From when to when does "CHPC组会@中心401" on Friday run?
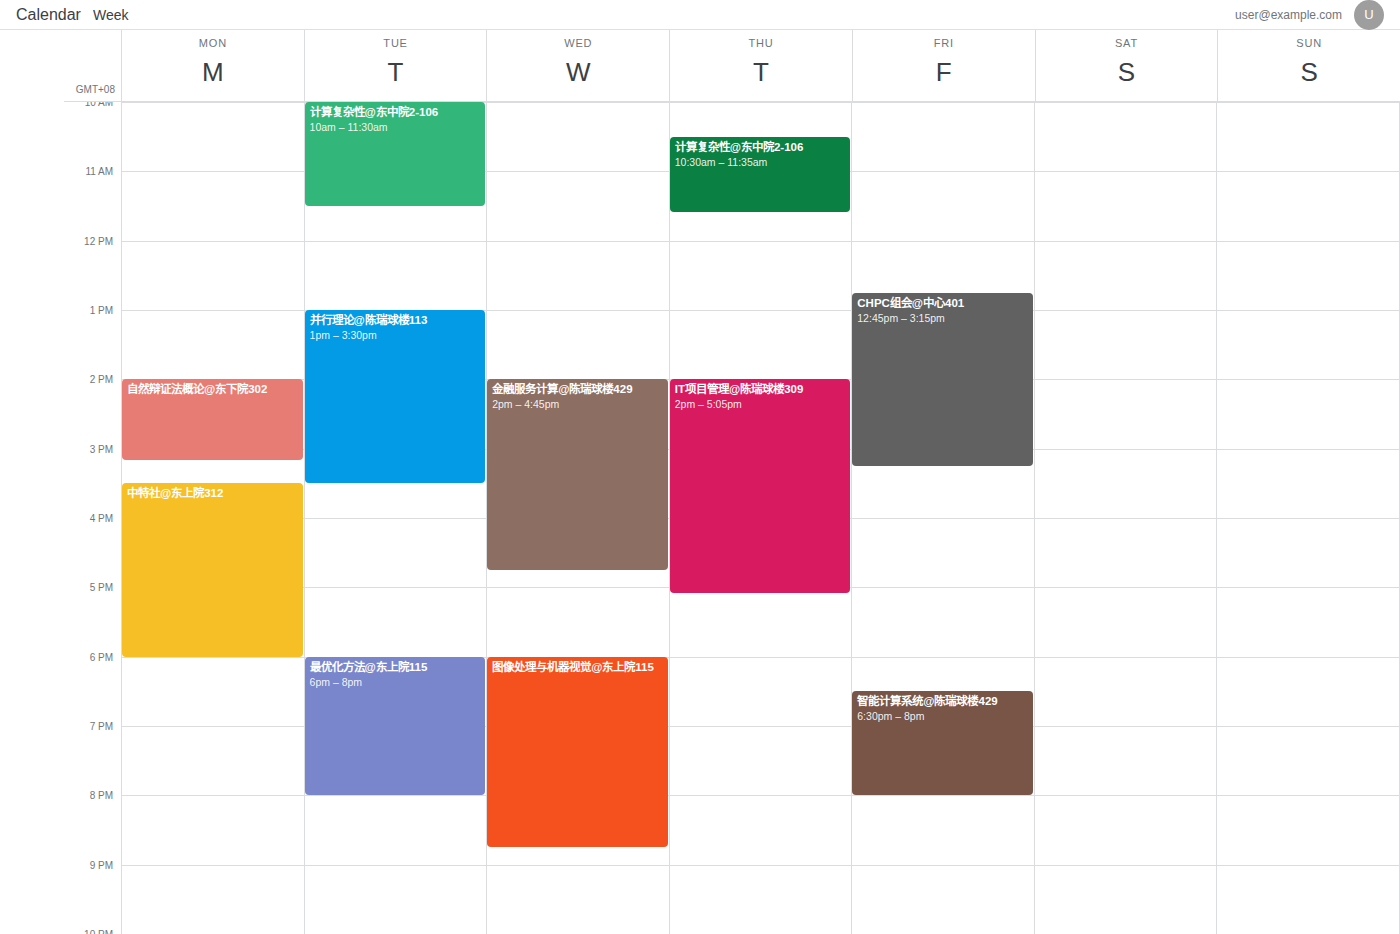
12:45 PM to 3:15 PM